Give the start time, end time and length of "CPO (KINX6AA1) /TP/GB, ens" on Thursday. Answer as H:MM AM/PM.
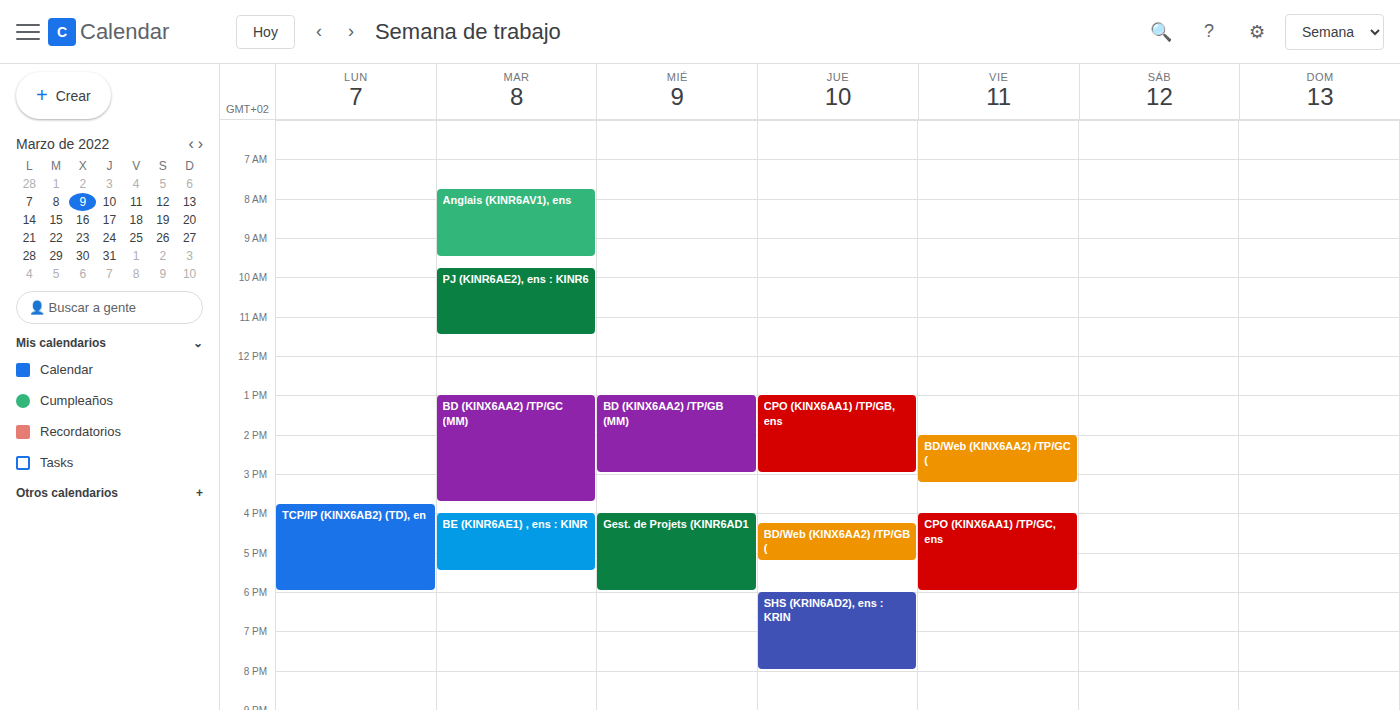
1:00 PM to 3:00 PM, 2 hours